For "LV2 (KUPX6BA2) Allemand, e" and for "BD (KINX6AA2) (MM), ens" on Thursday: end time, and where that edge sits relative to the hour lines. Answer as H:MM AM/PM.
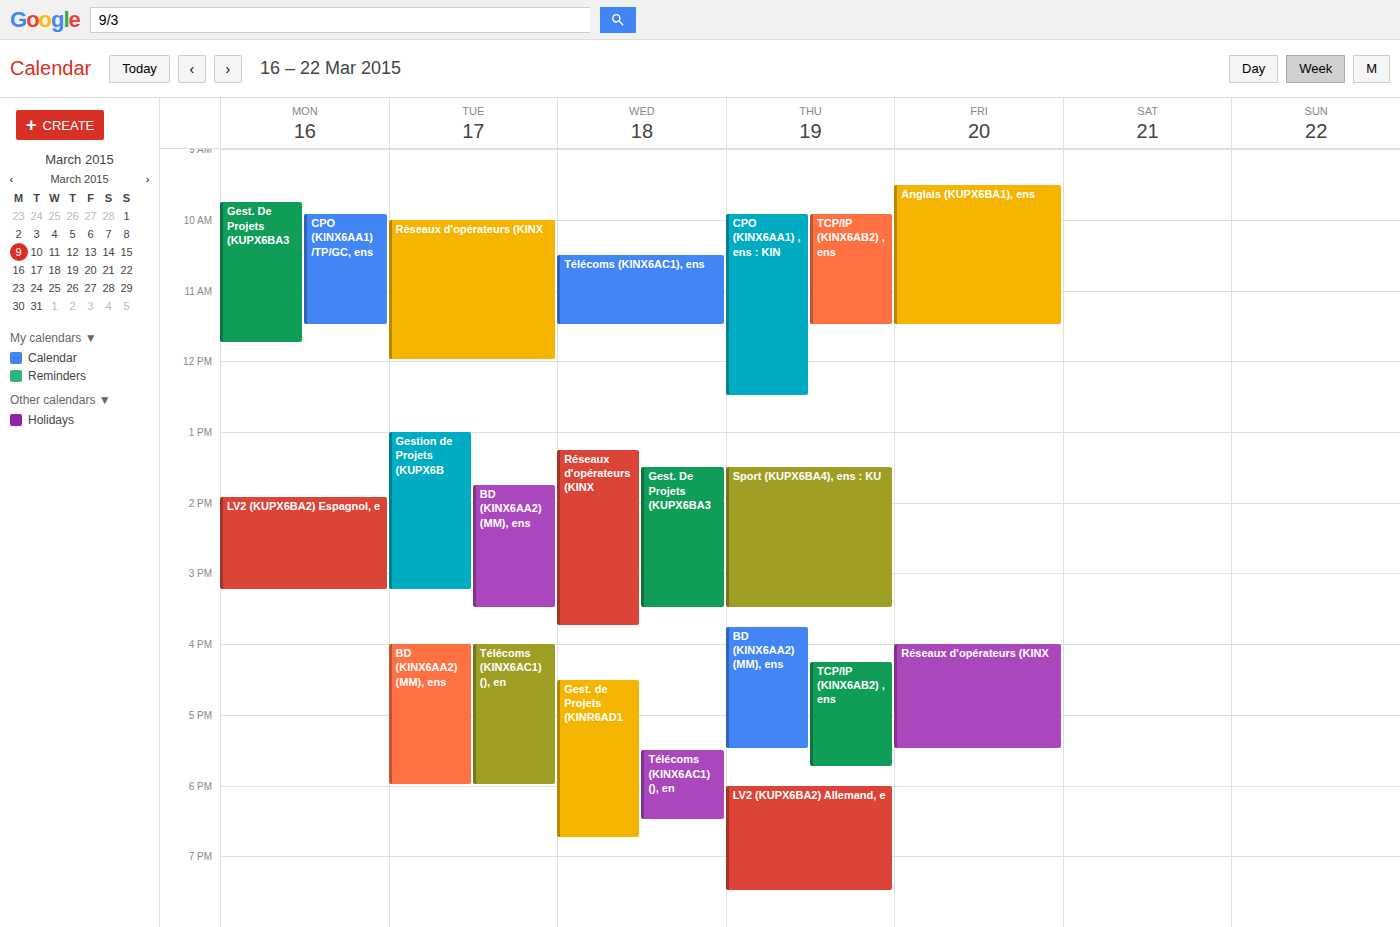
"LV2 (KUPX6BA2) Allemand, e": 7:30 PM, halfway between the 7 PM and 8 PM lines. "BD (KINX6AA2) (MM), ens": 5:30 PM, halfway between the 5 PM and 6 PM lines.